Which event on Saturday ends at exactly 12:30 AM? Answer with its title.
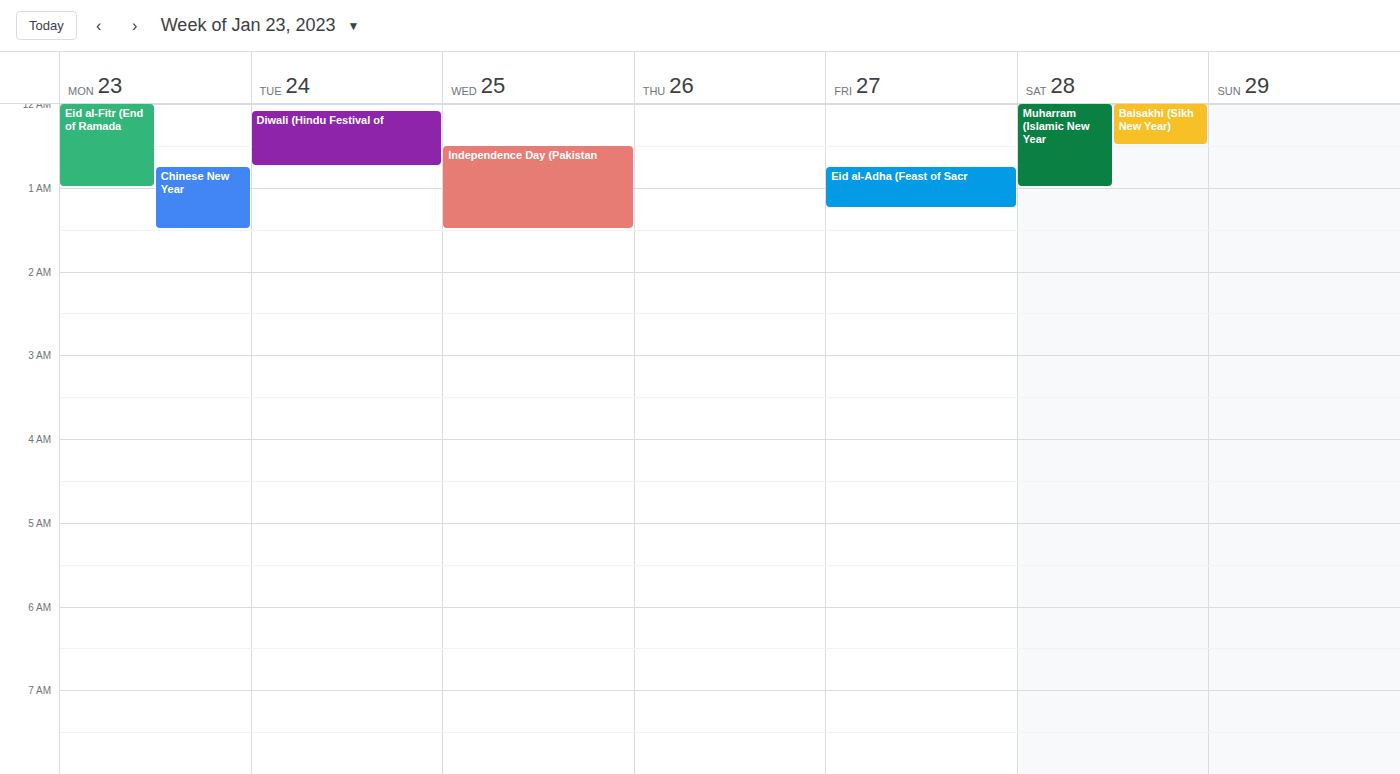
"Baisakhi (Sikh New Year)"